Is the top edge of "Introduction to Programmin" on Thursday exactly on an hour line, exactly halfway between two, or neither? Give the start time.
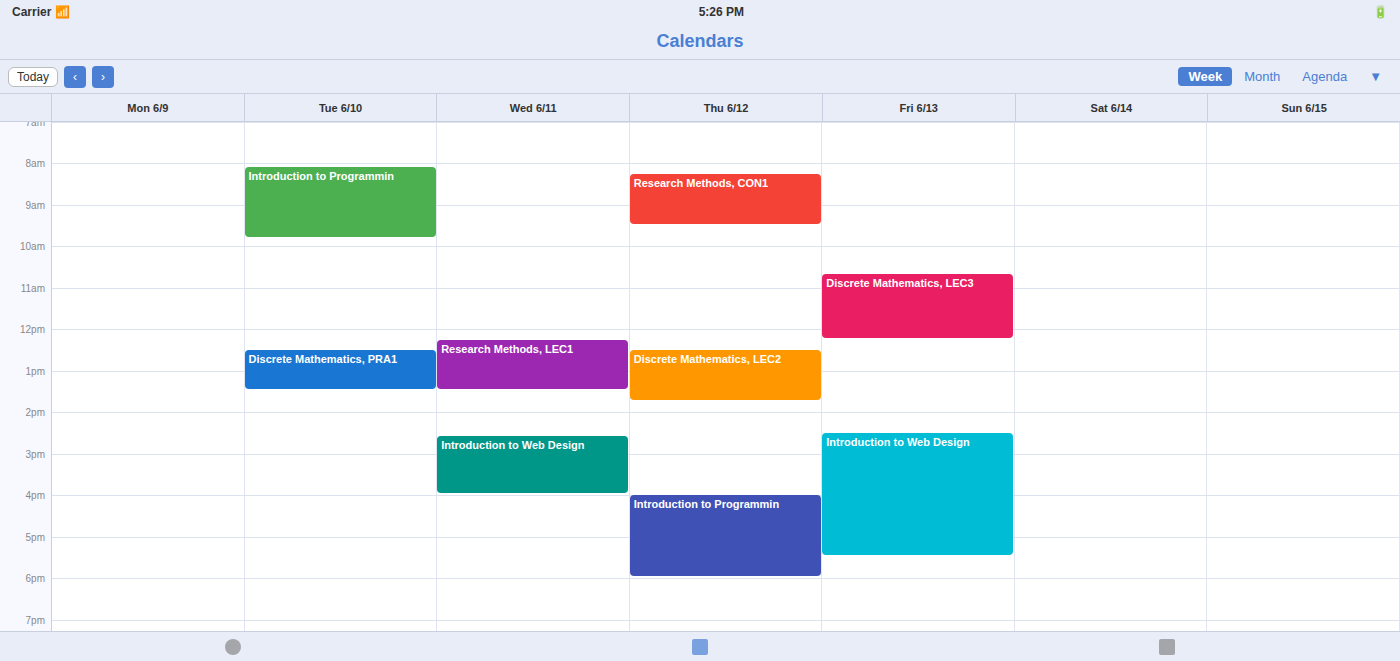
4:00 PM -- exactly on the 4 PM line.